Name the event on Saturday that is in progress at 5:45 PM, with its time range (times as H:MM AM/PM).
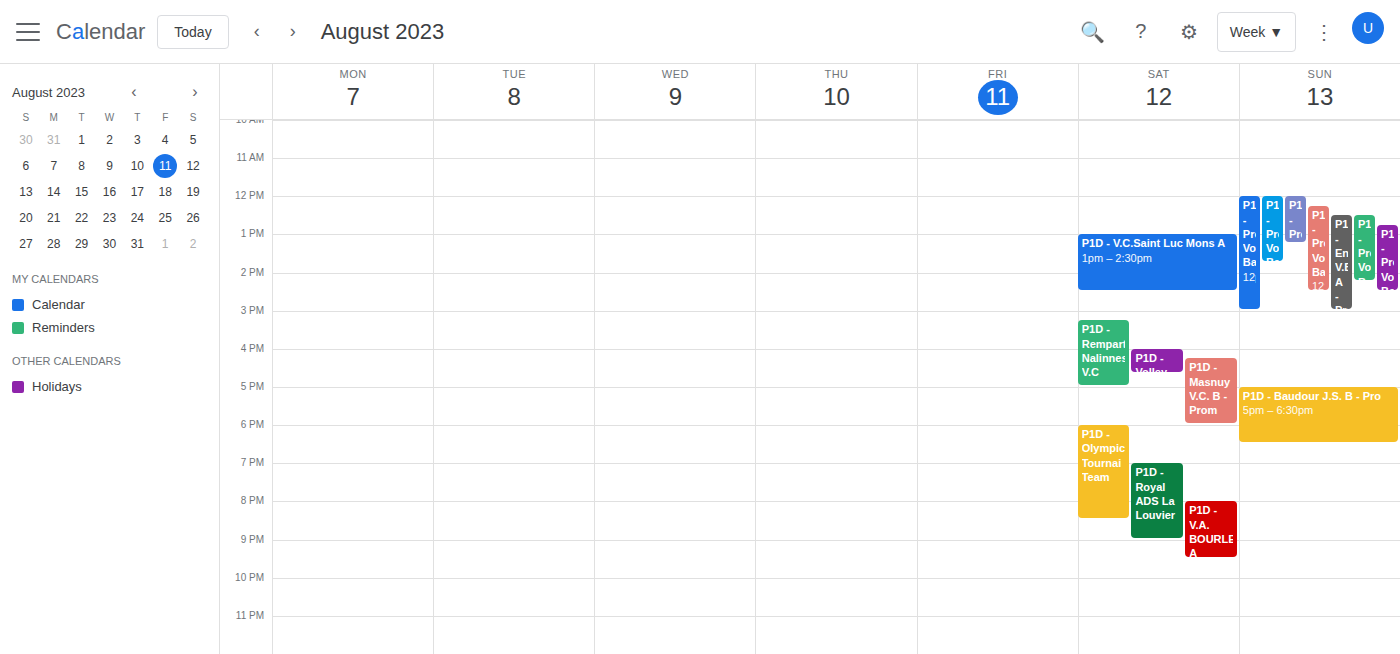
"P1D - Masnuy V.C. B - Prom", 4:15 PM to 6:00 PM